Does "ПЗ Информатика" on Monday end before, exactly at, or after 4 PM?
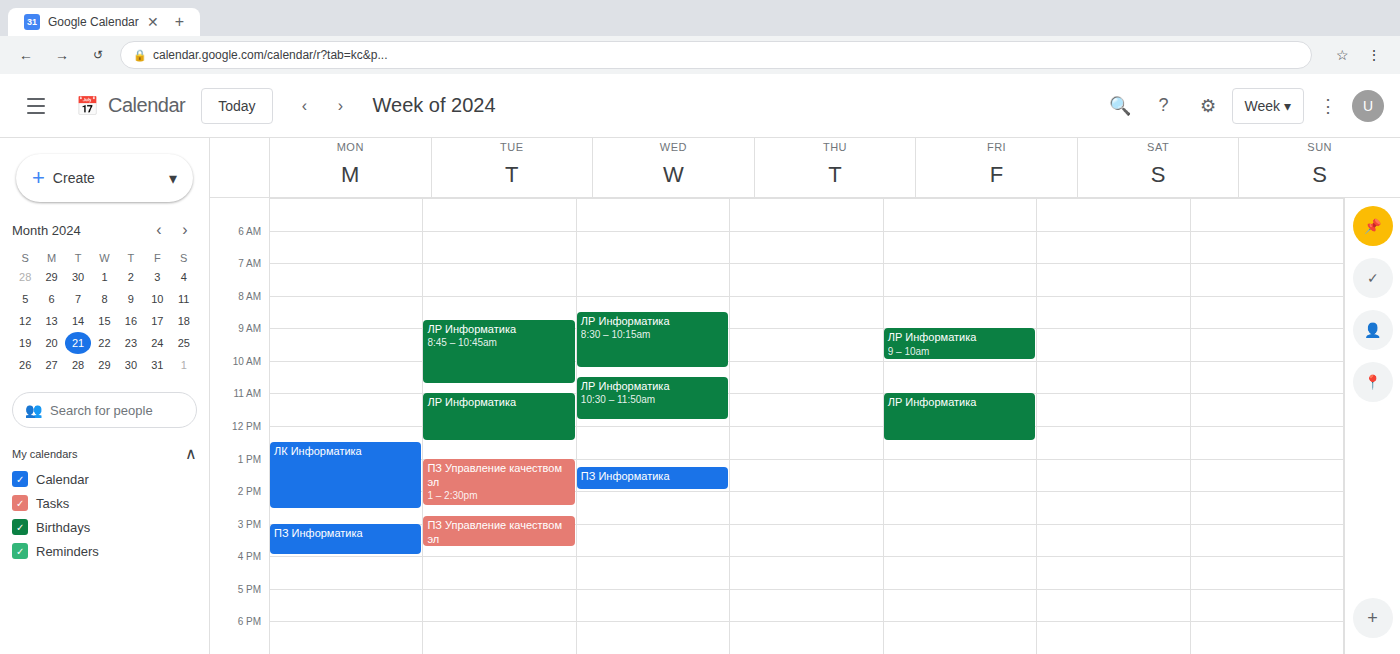
4:00 PM -- exactly at 4 PM, on the 4 PM line.